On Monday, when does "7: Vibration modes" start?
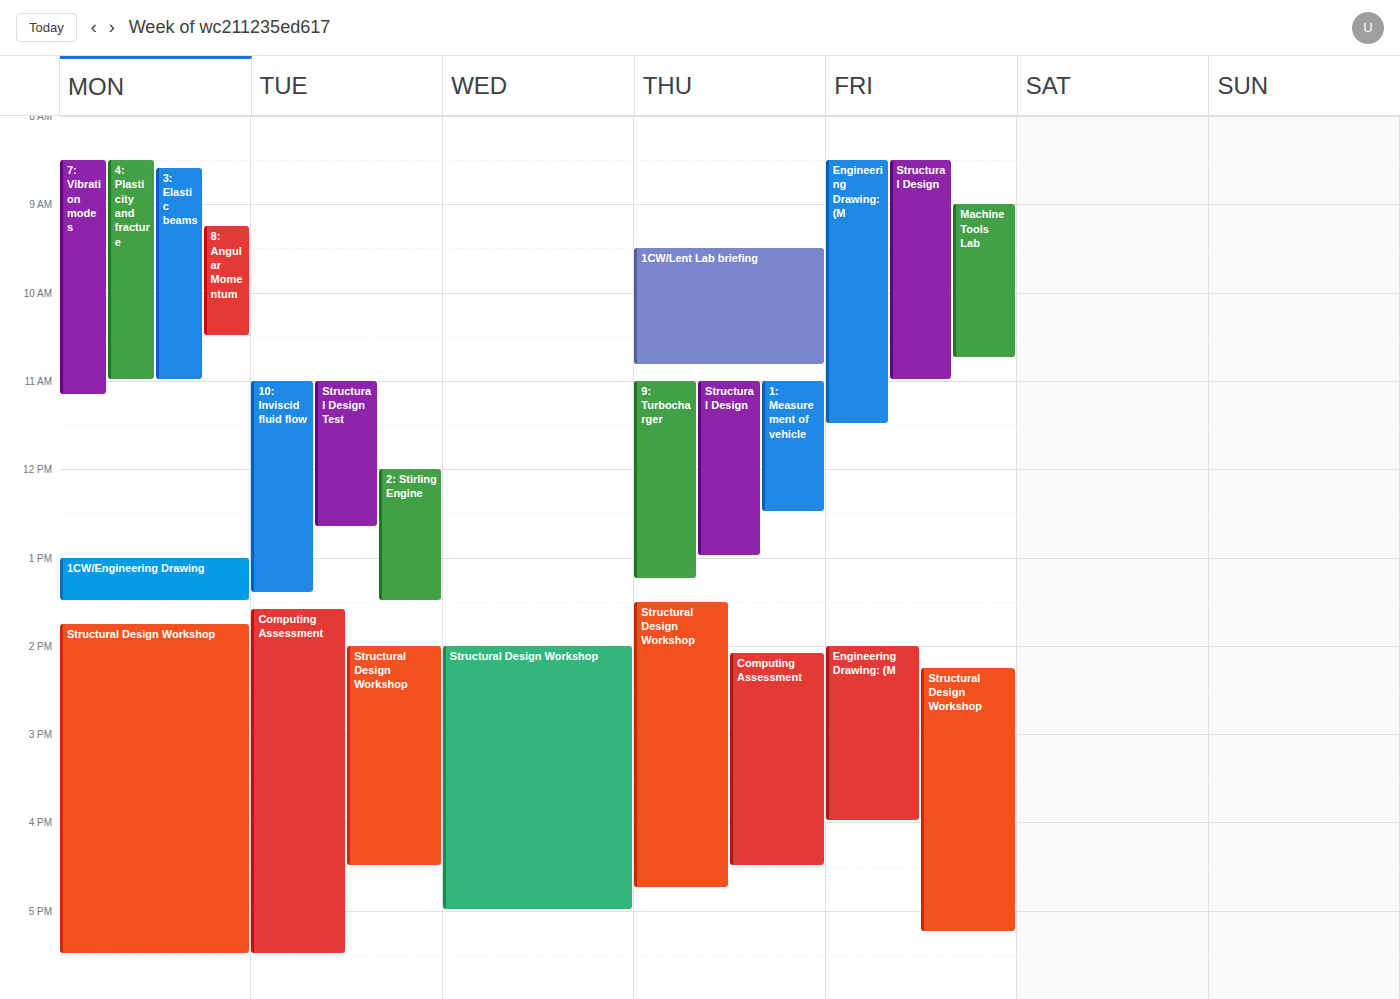
8:30 AM